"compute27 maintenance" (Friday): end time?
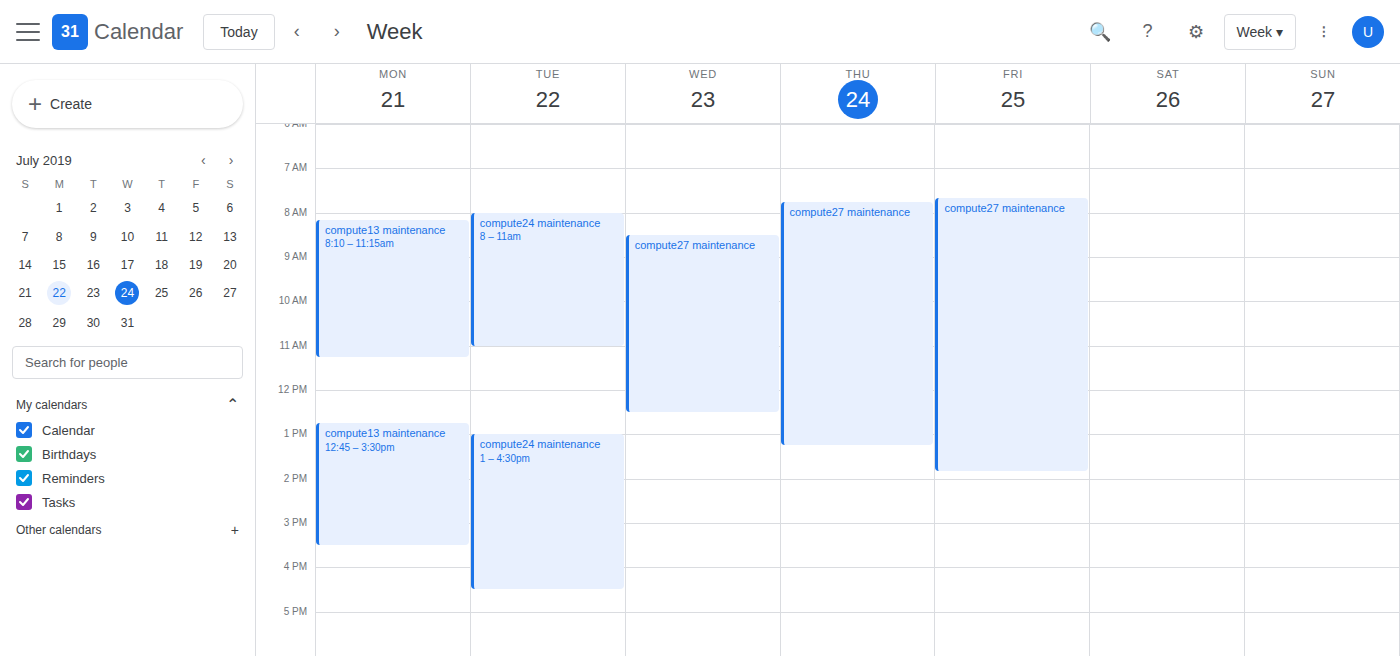
13:50